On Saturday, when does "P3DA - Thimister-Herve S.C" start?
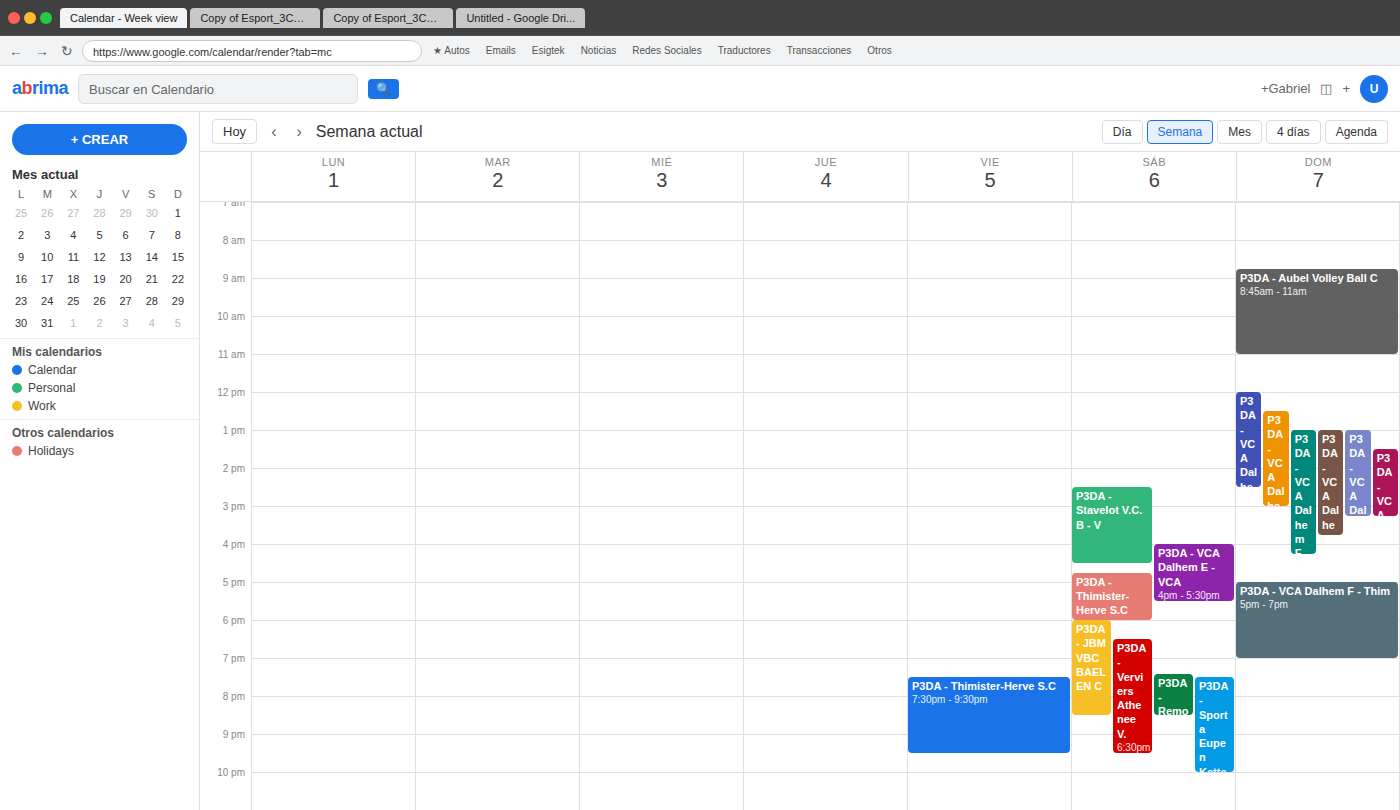
4:45 PM